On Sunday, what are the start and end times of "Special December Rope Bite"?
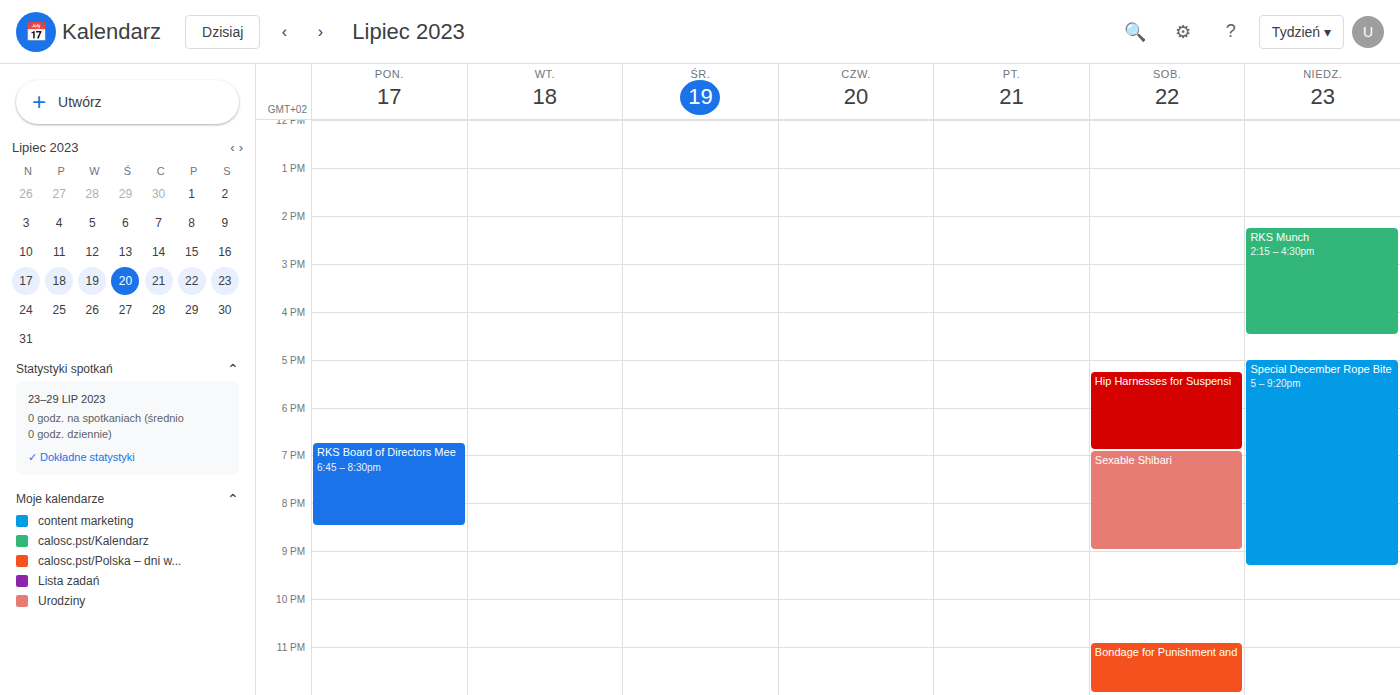
5:00 PM to 9:20 PM